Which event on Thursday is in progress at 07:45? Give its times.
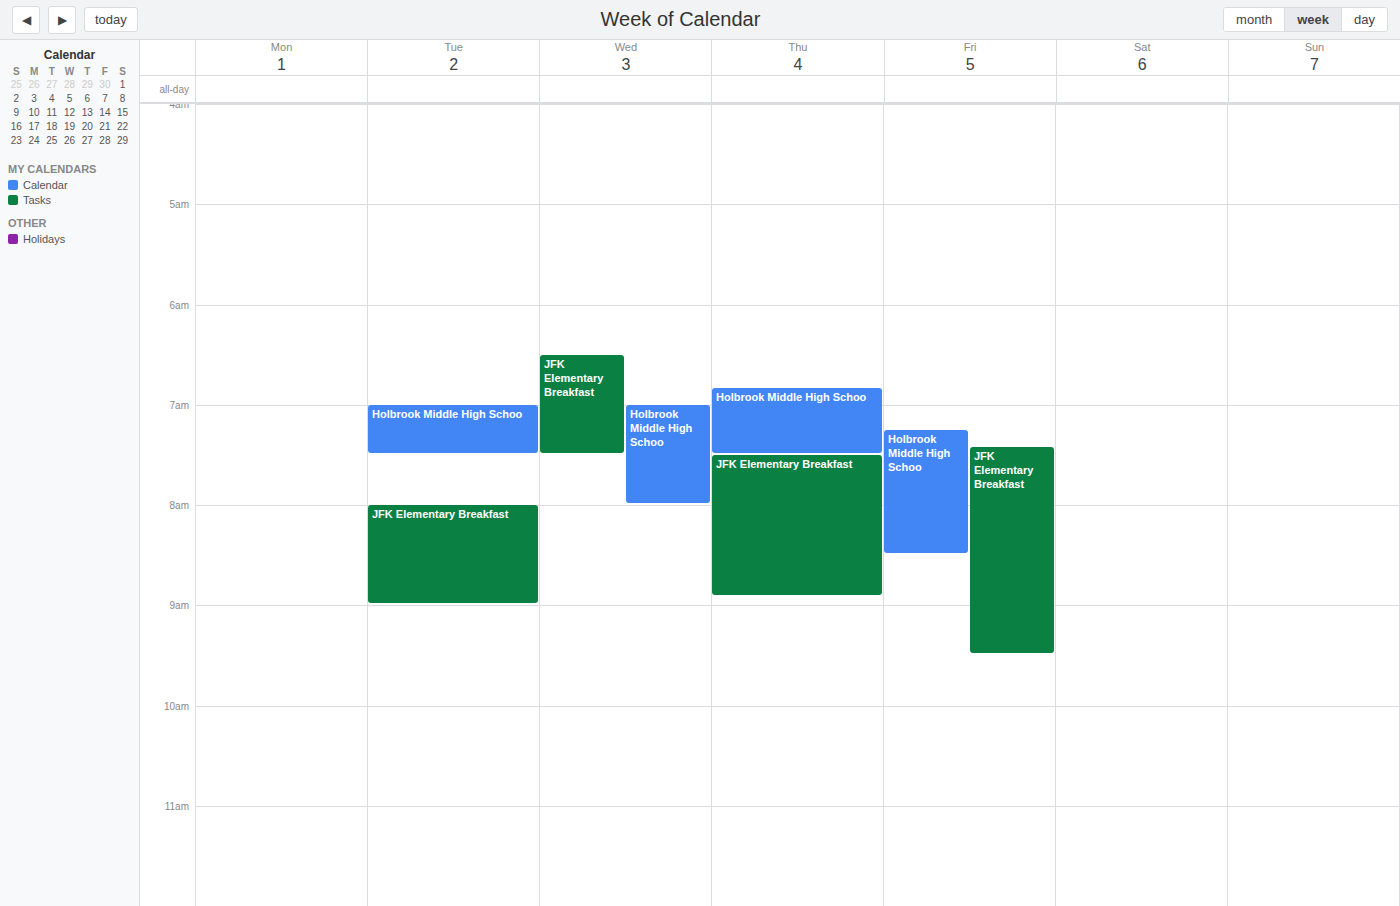
"JFK Elementary Breakfast", 07:30 to 08:55